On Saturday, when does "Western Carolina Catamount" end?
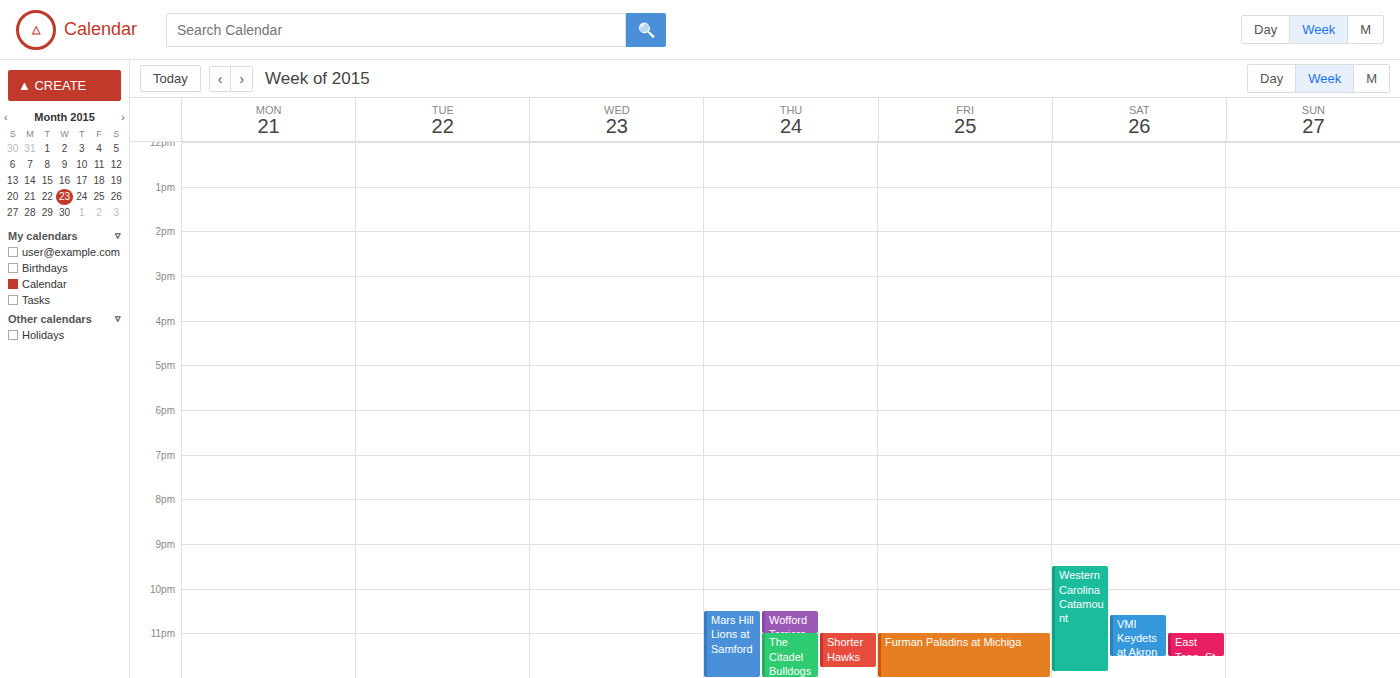
11:50 PM